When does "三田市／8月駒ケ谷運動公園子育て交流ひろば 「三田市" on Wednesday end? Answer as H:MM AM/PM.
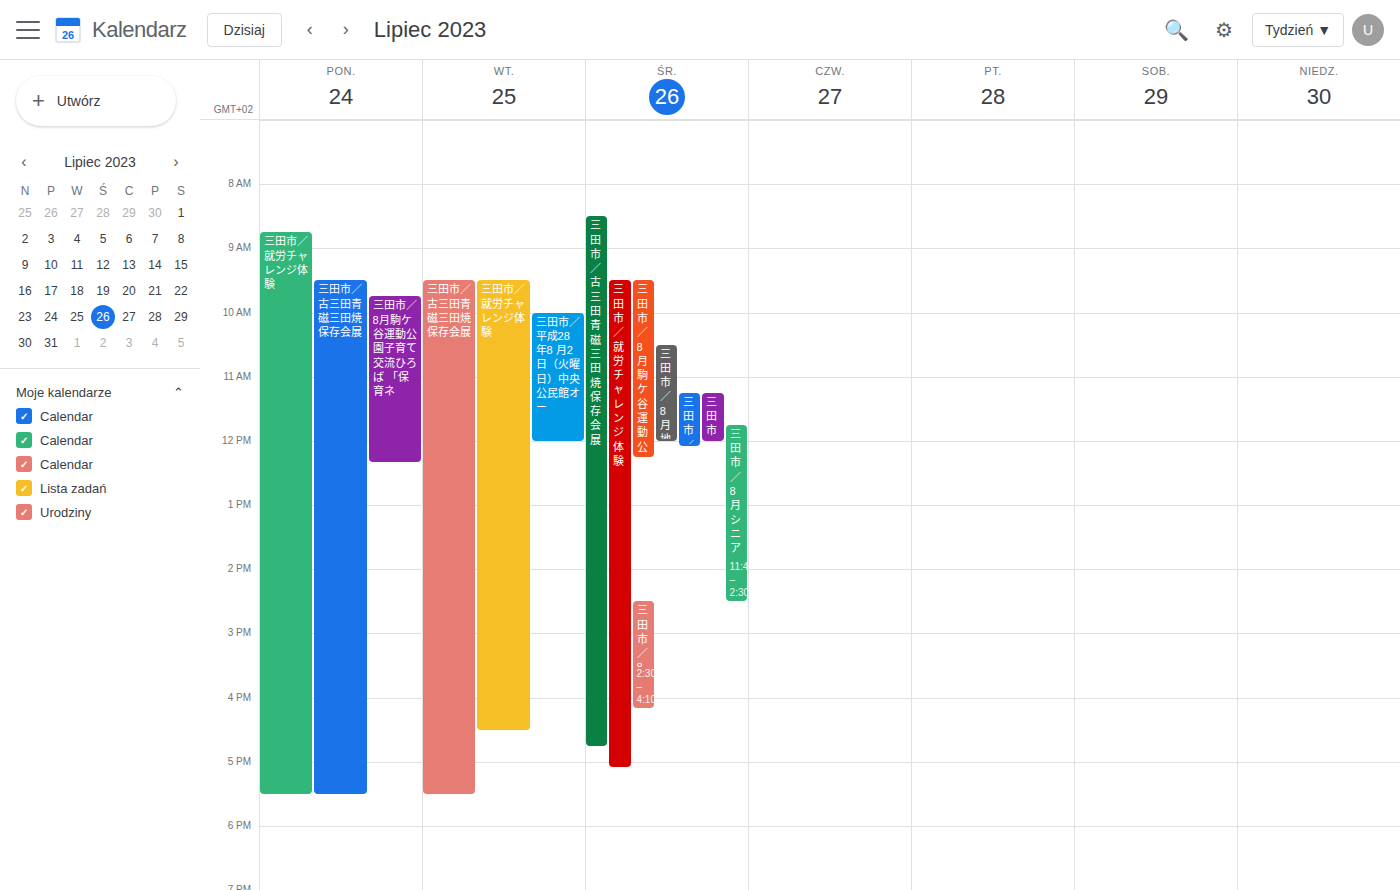
12:15 PM